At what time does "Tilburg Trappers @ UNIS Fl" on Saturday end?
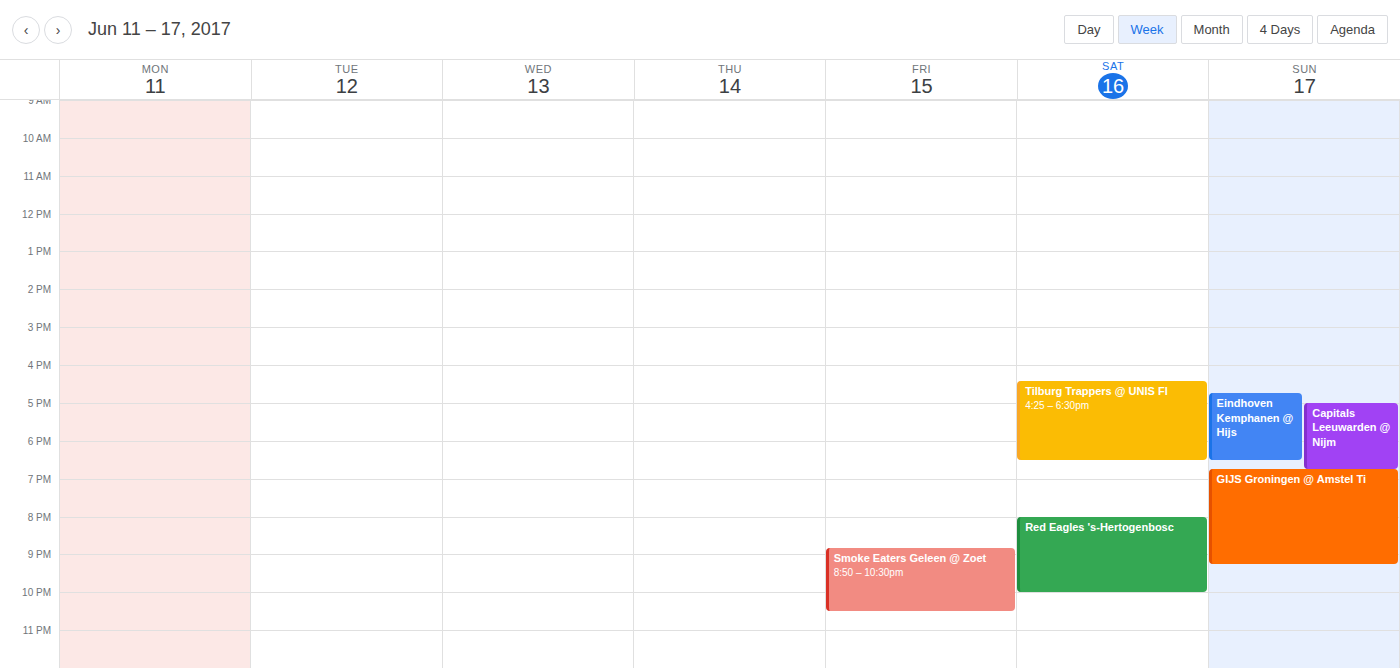
6:30 PM